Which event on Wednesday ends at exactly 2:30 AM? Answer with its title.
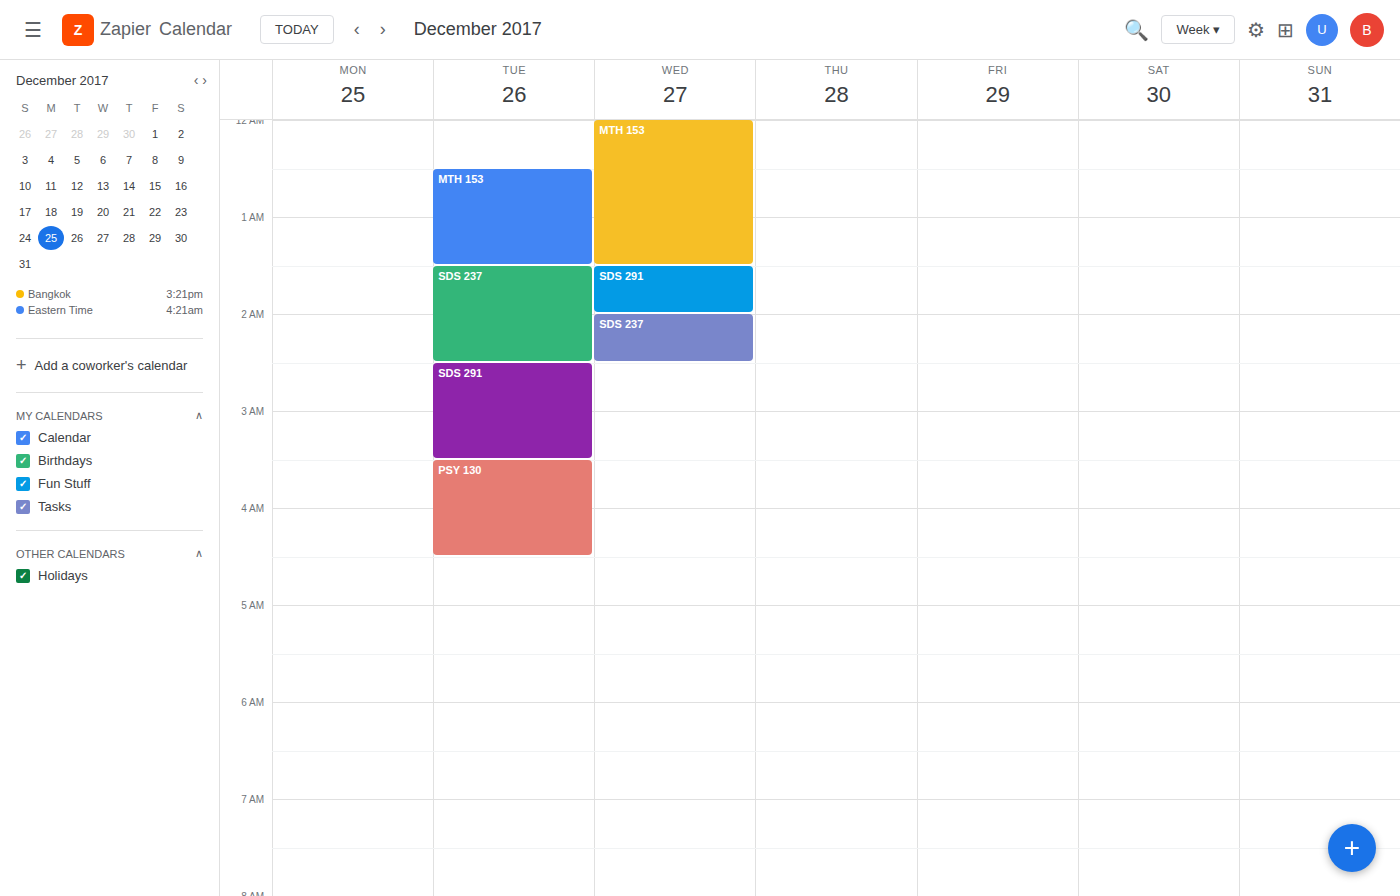
"SDS 237"